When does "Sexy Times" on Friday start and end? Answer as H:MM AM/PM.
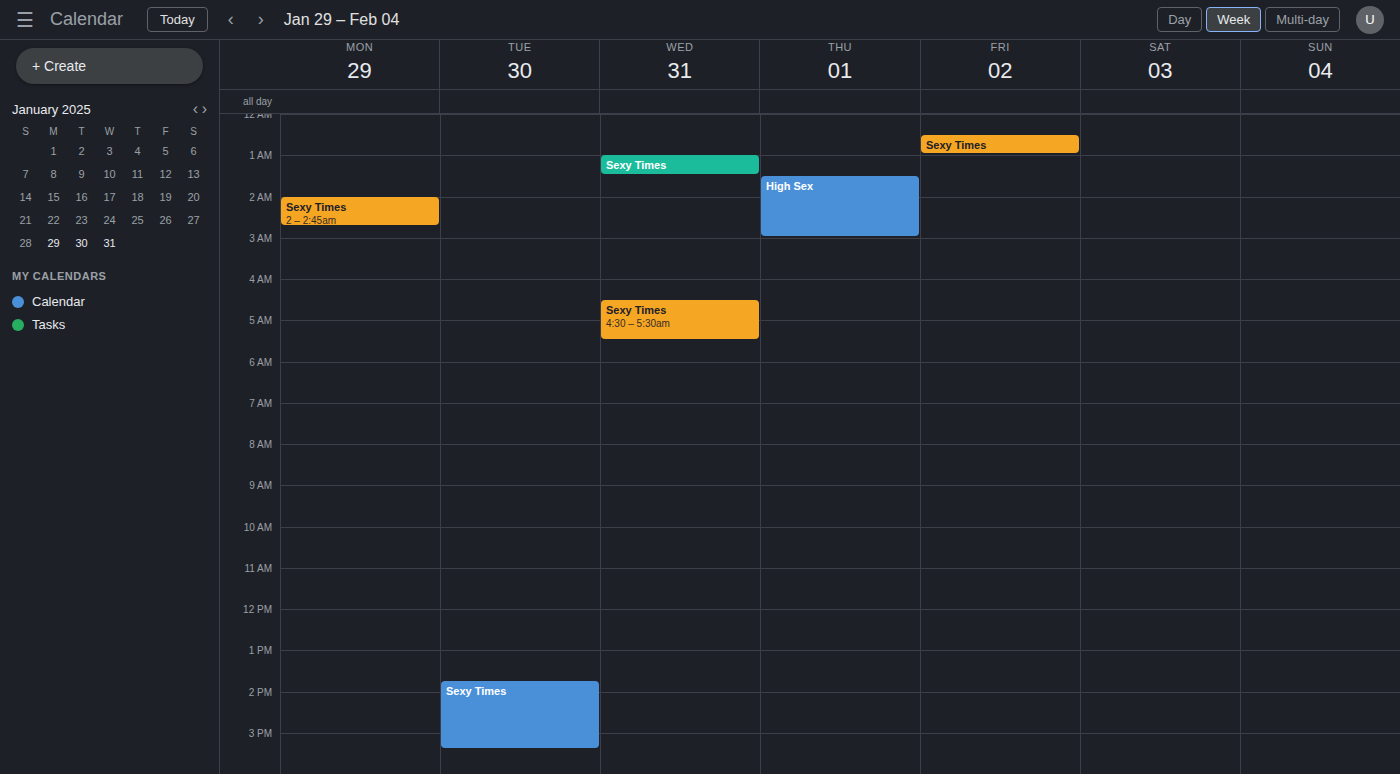
12:30 AM to 1:00 AM